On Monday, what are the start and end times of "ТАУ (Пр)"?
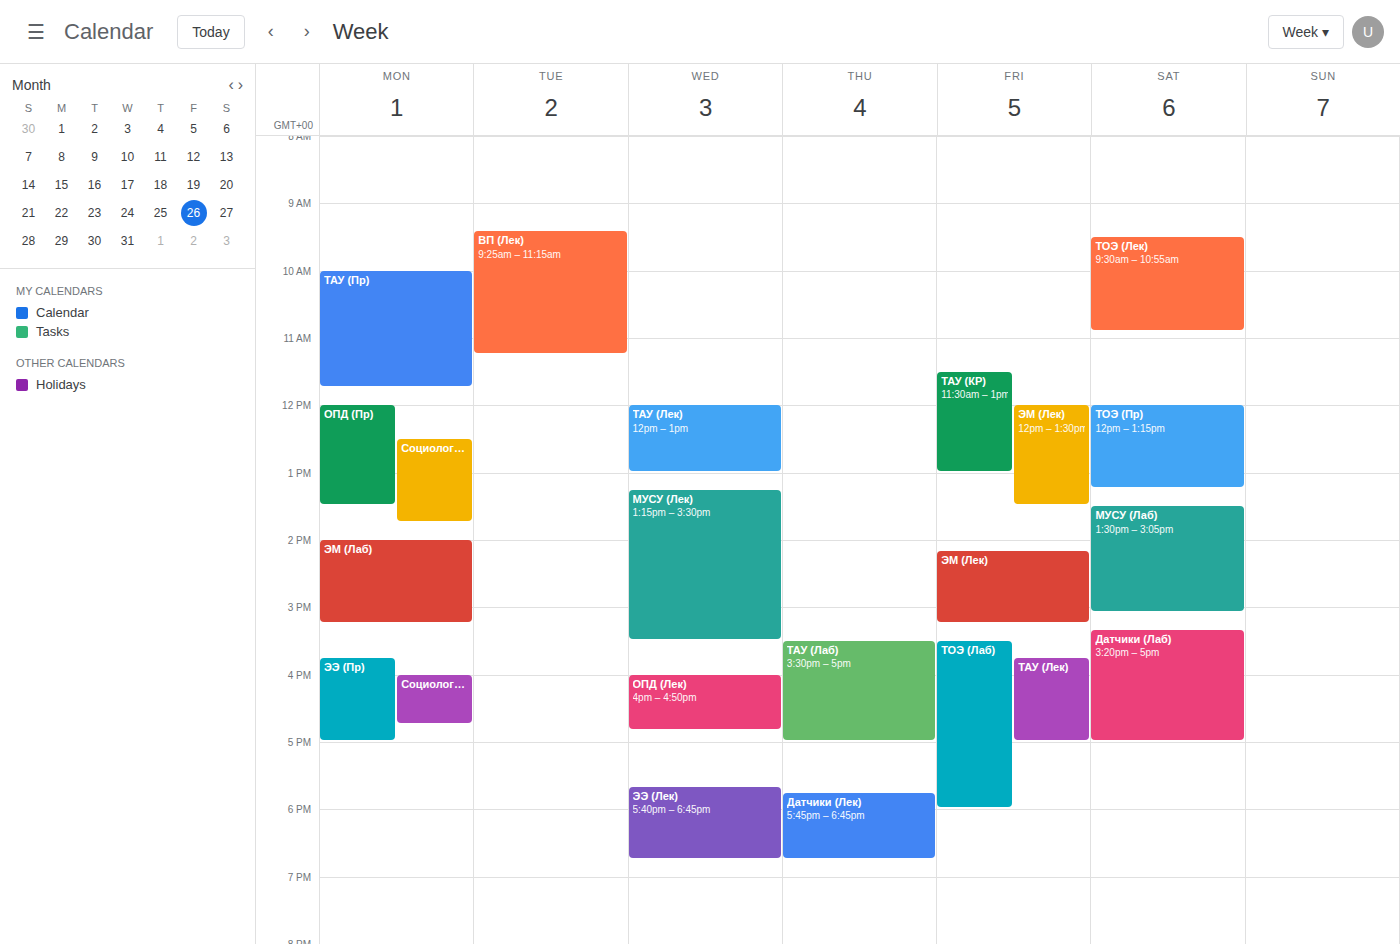
10:00 AM to 11:45 AM